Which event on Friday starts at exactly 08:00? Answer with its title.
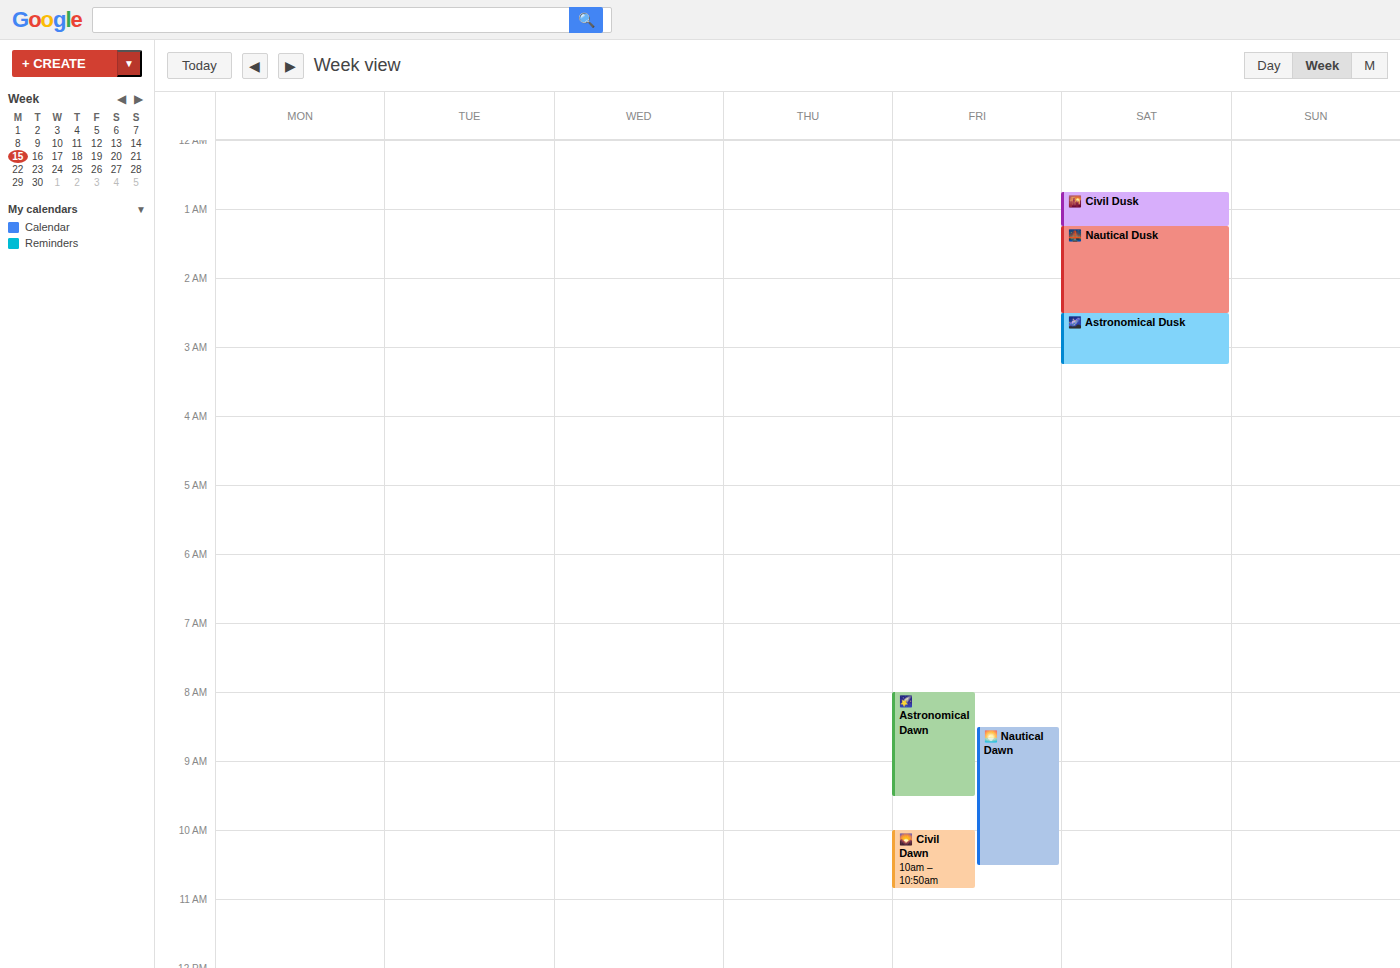
"🌠 Astronomical Dawn"